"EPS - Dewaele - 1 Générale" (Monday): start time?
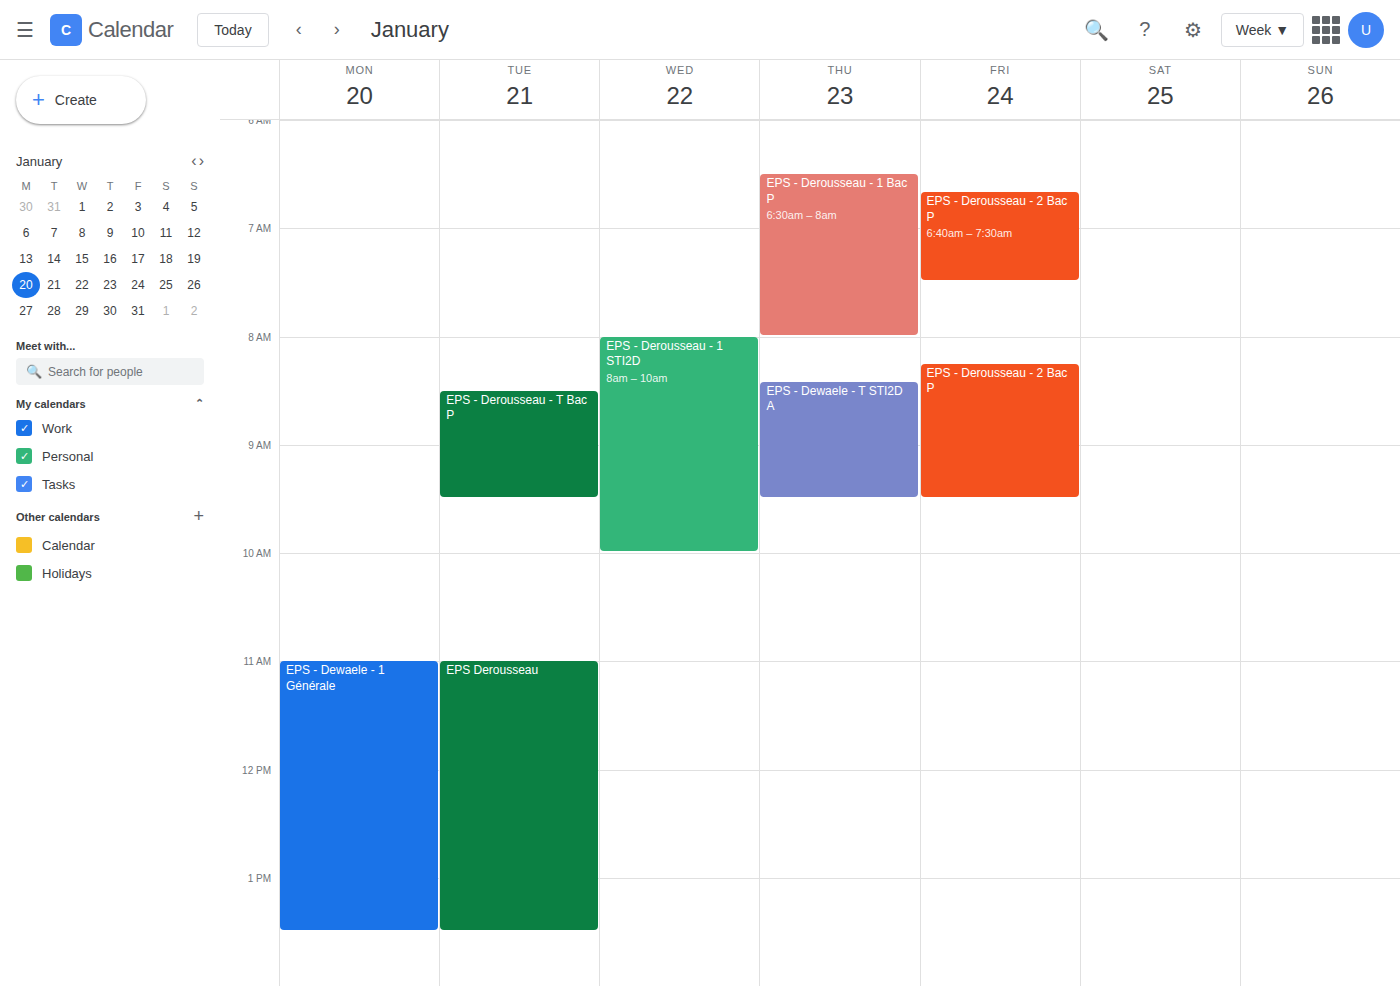
11:00 AM